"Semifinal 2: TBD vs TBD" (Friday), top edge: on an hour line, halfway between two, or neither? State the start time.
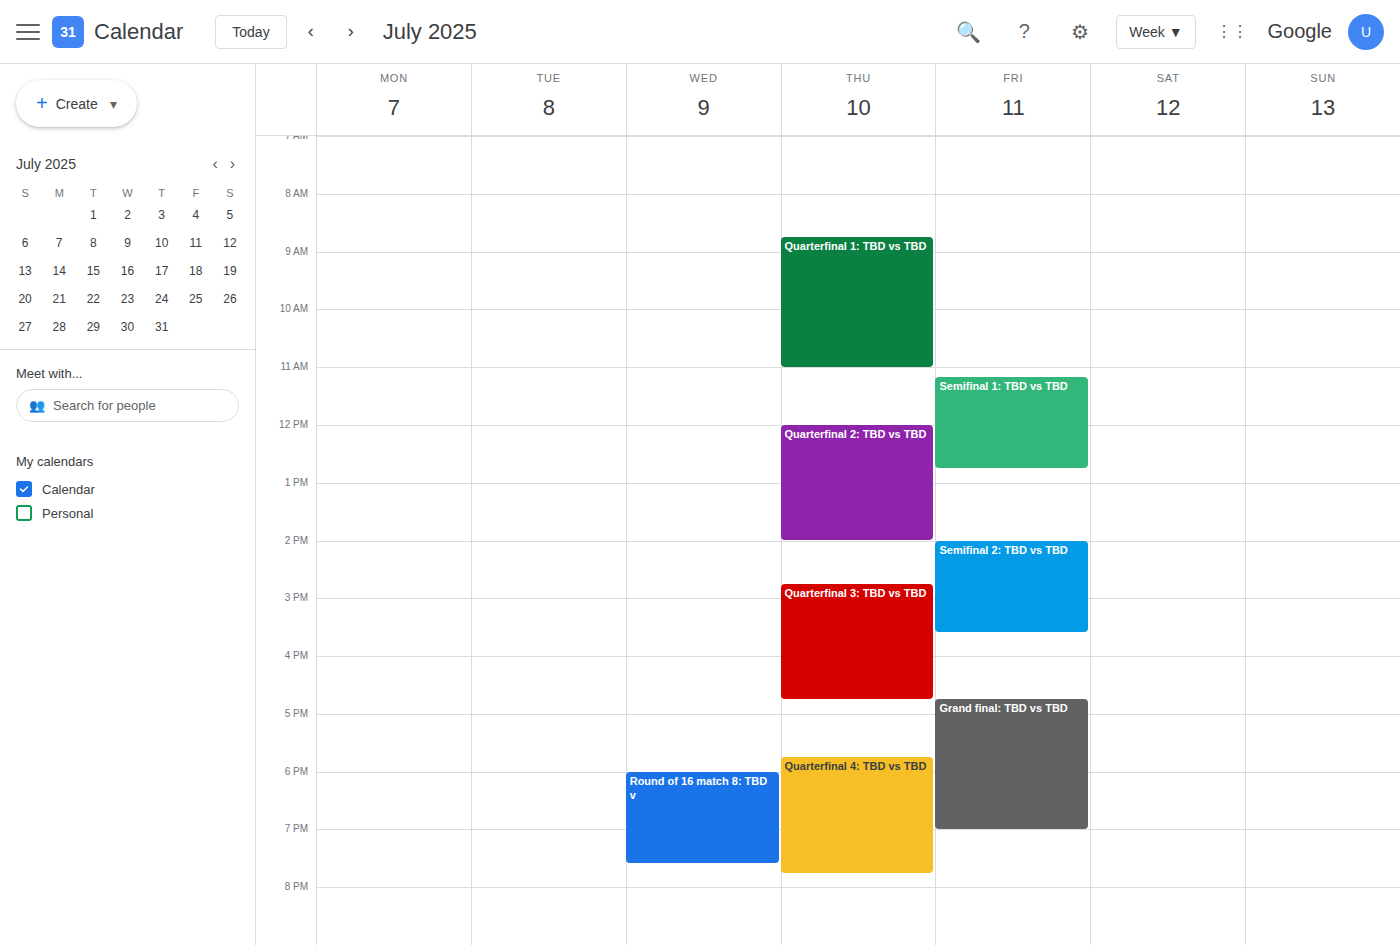
2:00 PM -- exactly on the 2 PM line.